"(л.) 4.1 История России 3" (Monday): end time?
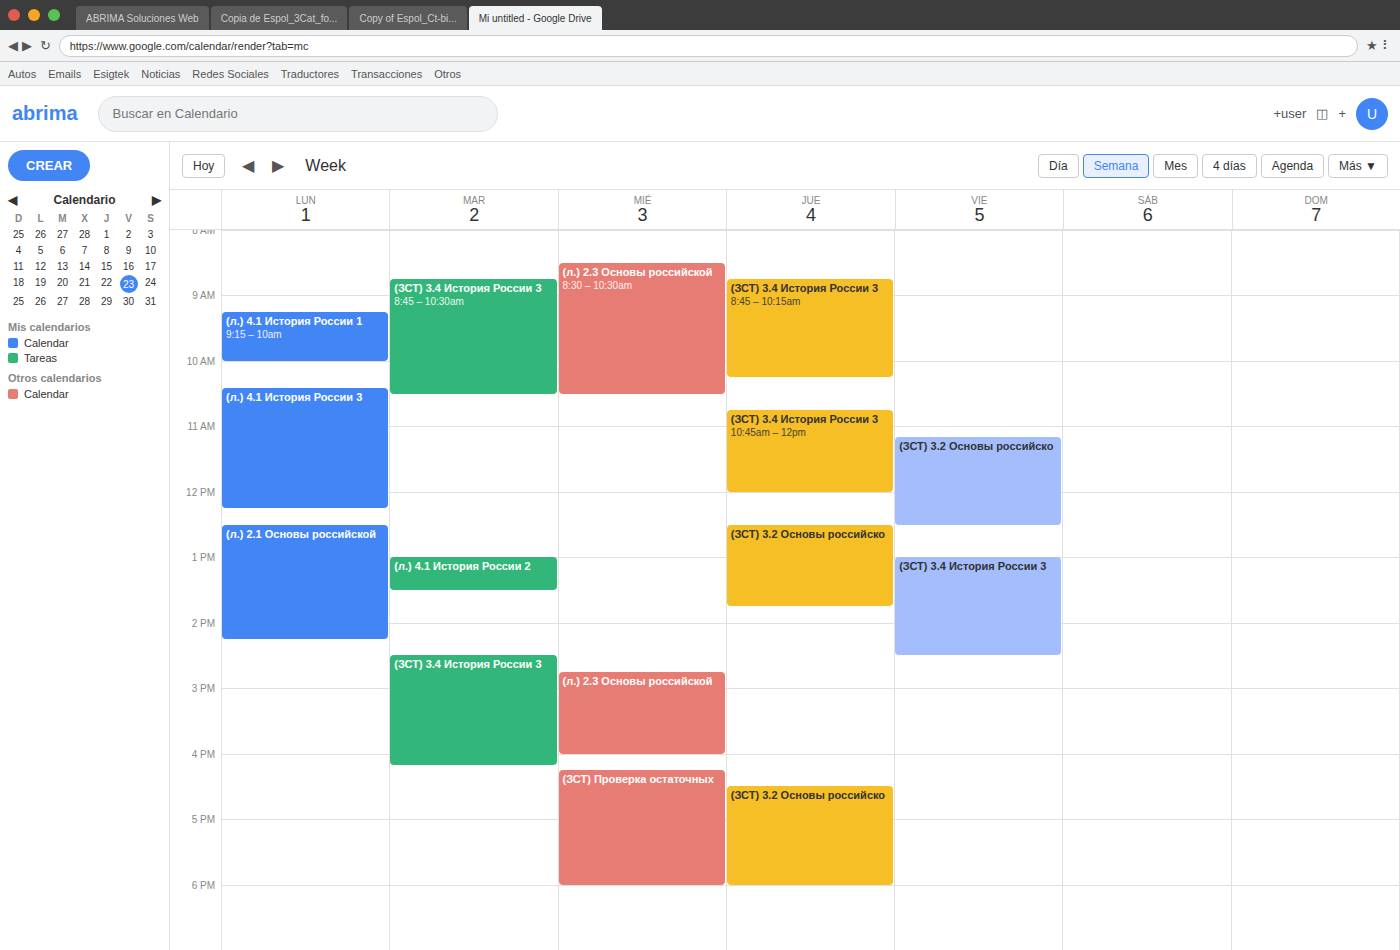
12:15 PM